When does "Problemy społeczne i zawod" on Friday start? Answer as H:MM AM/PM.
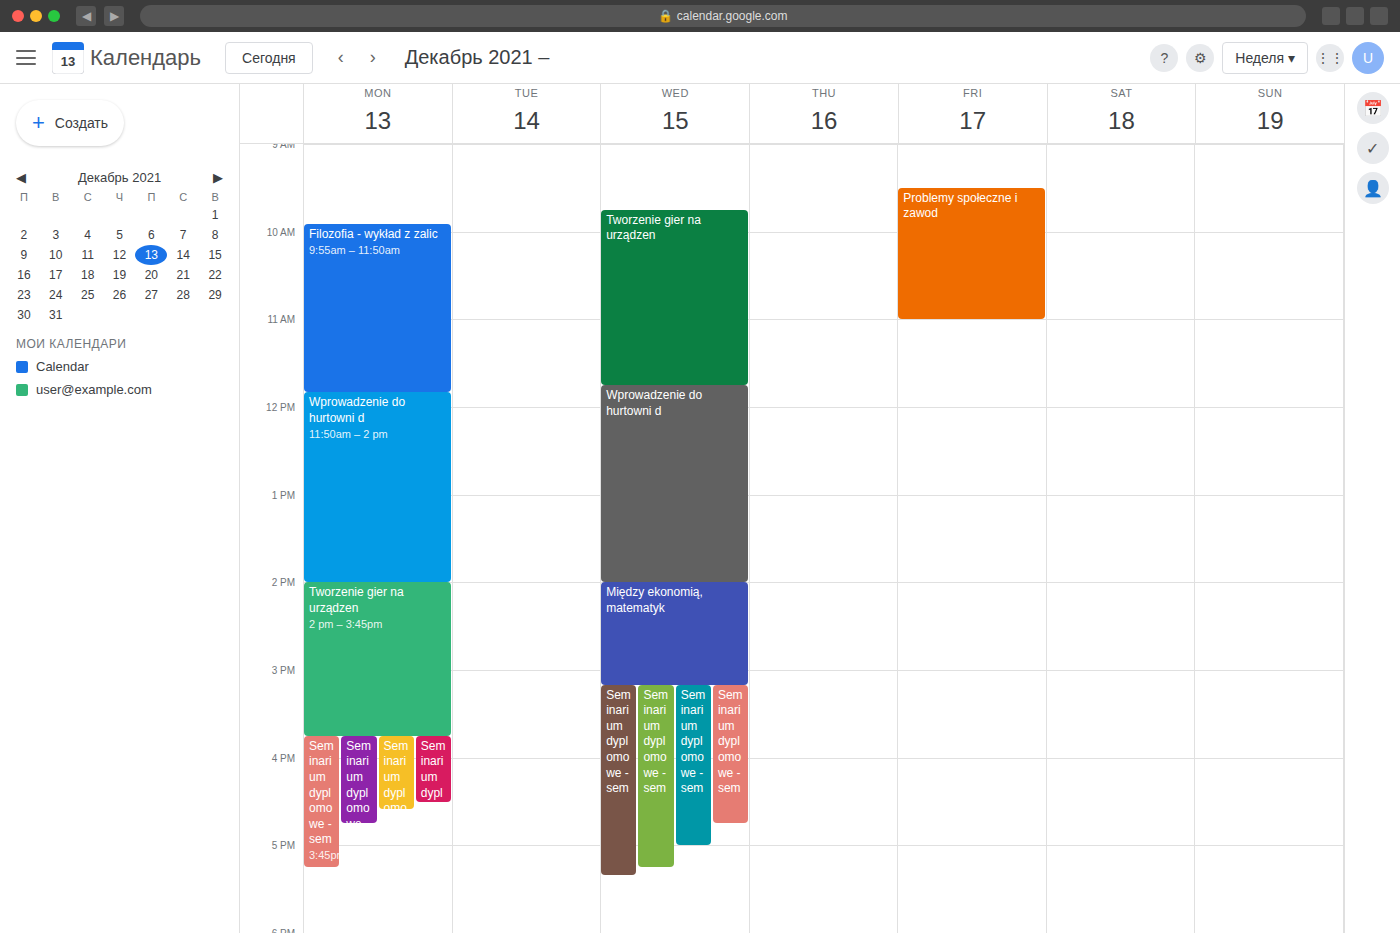
9:30 AM